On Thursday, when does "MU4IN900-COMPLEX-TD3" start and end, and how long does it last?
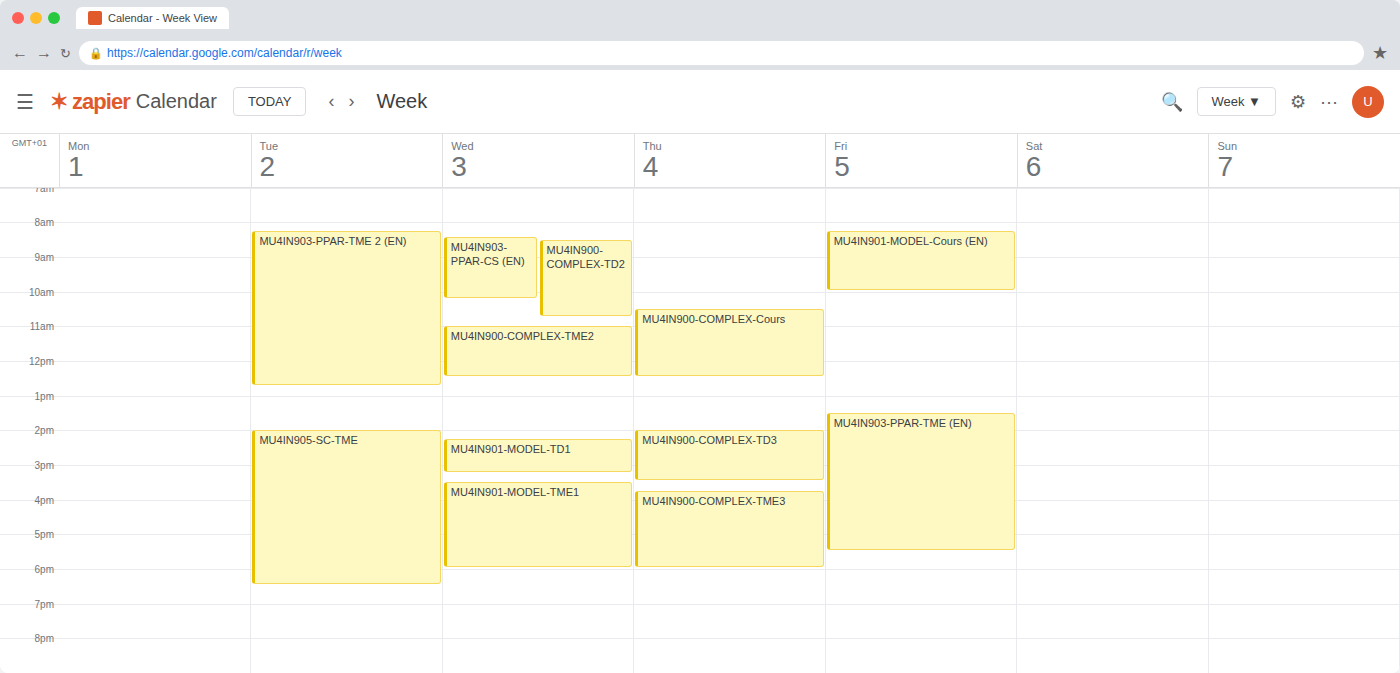
2:00 PM to 3:30 PM, 1 hour 30 minutes